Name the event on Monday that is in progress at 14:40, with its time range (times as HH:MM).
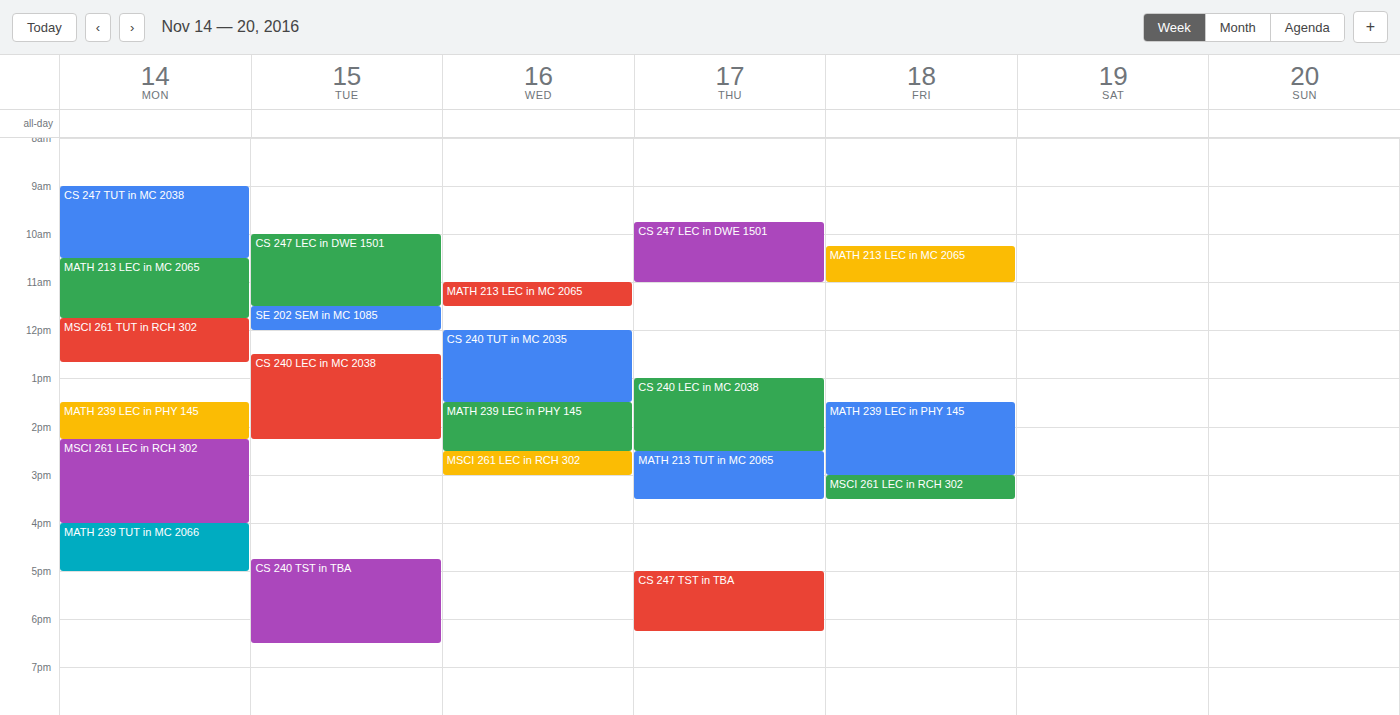
"MSCI 261 LEC in RCH 302", 14:15 to 16:00